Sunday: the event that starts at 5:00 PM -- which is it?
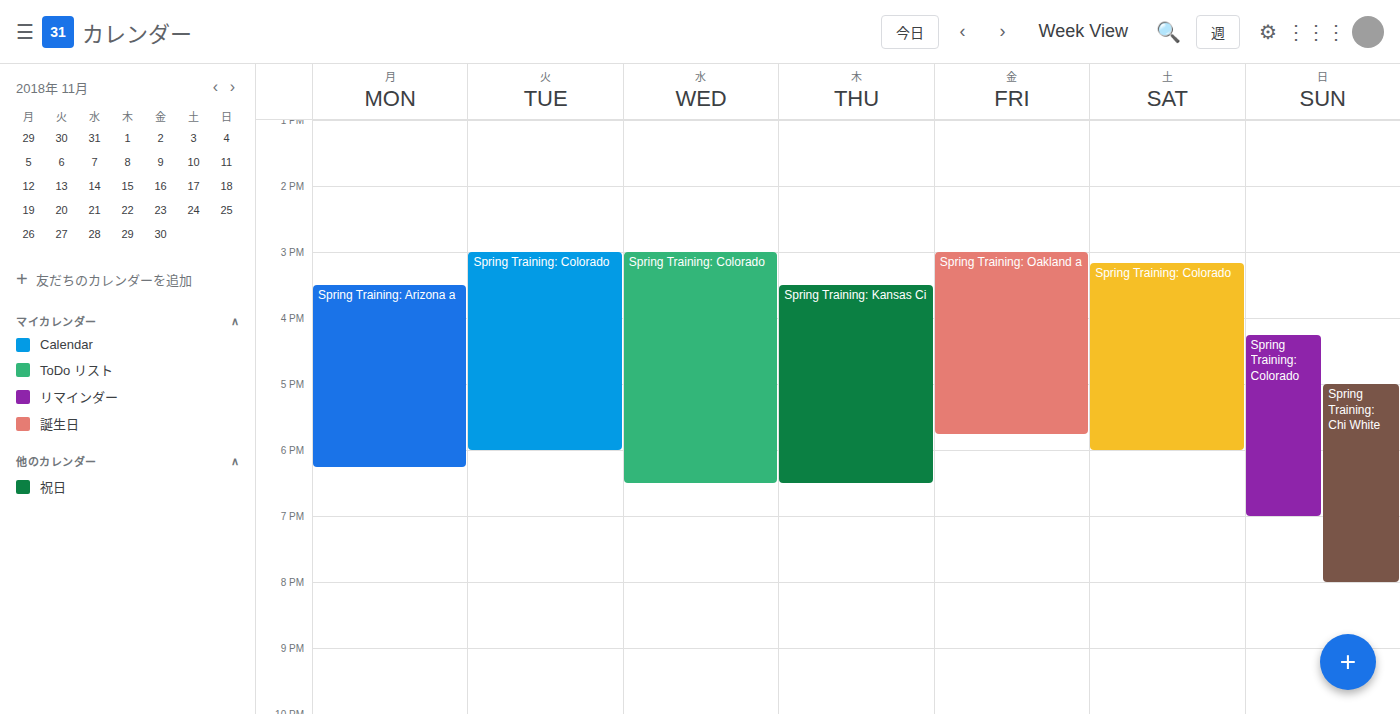
"Spring Training: Chi White"